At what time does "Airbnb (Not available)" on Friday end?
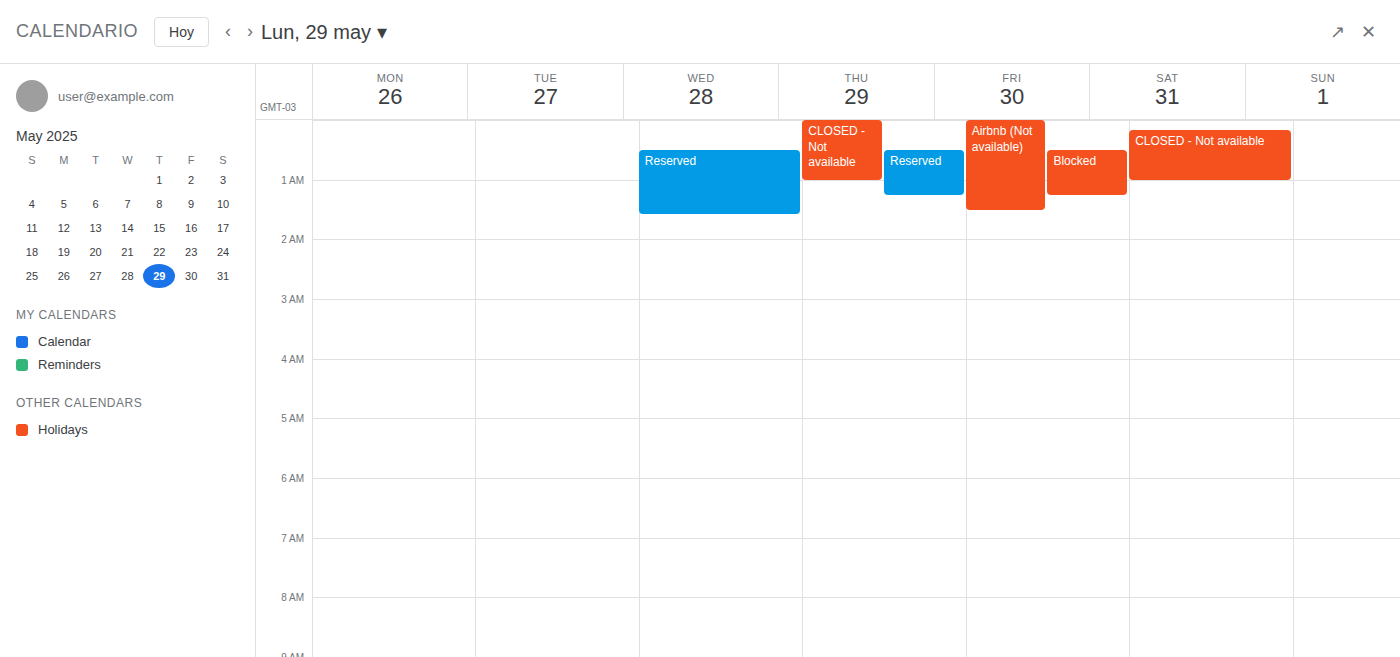
1:30 AM